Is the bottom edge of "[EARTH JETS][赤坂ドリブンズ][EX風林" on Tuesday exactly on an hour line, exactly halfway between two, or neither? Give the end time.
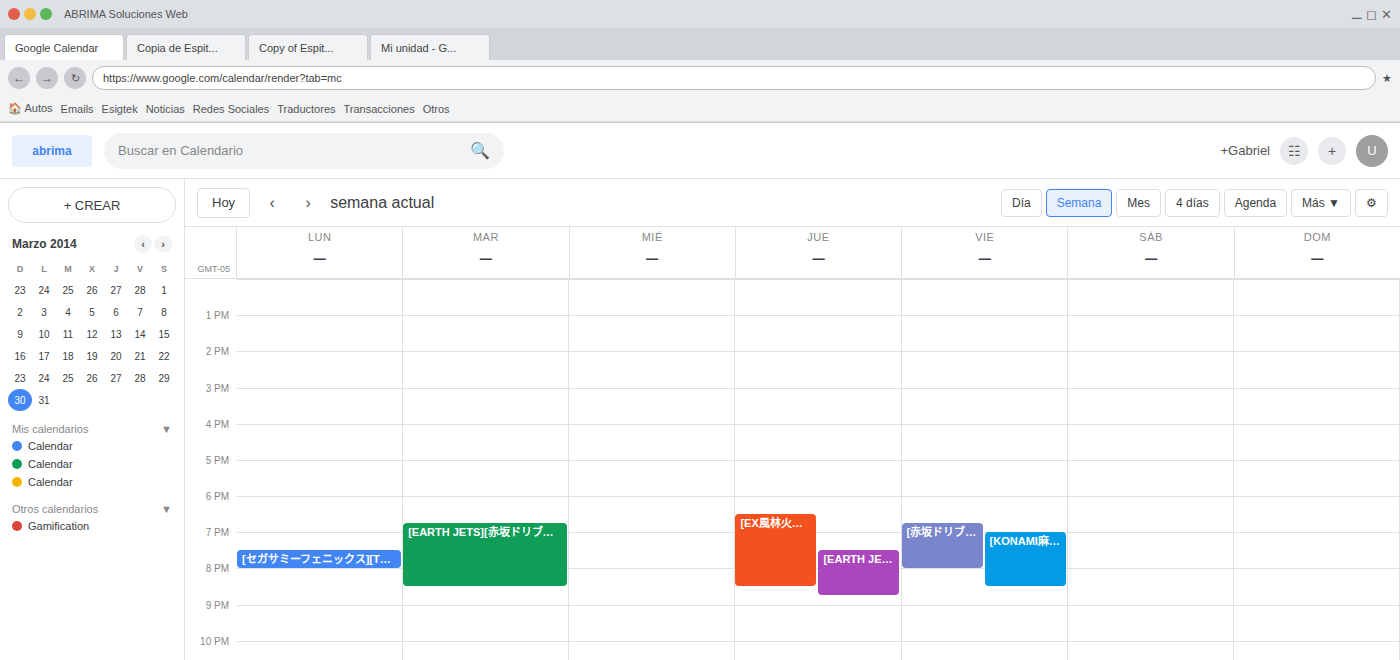
8:30 PM -- halfway between the 8 PM and 9 PM lines.